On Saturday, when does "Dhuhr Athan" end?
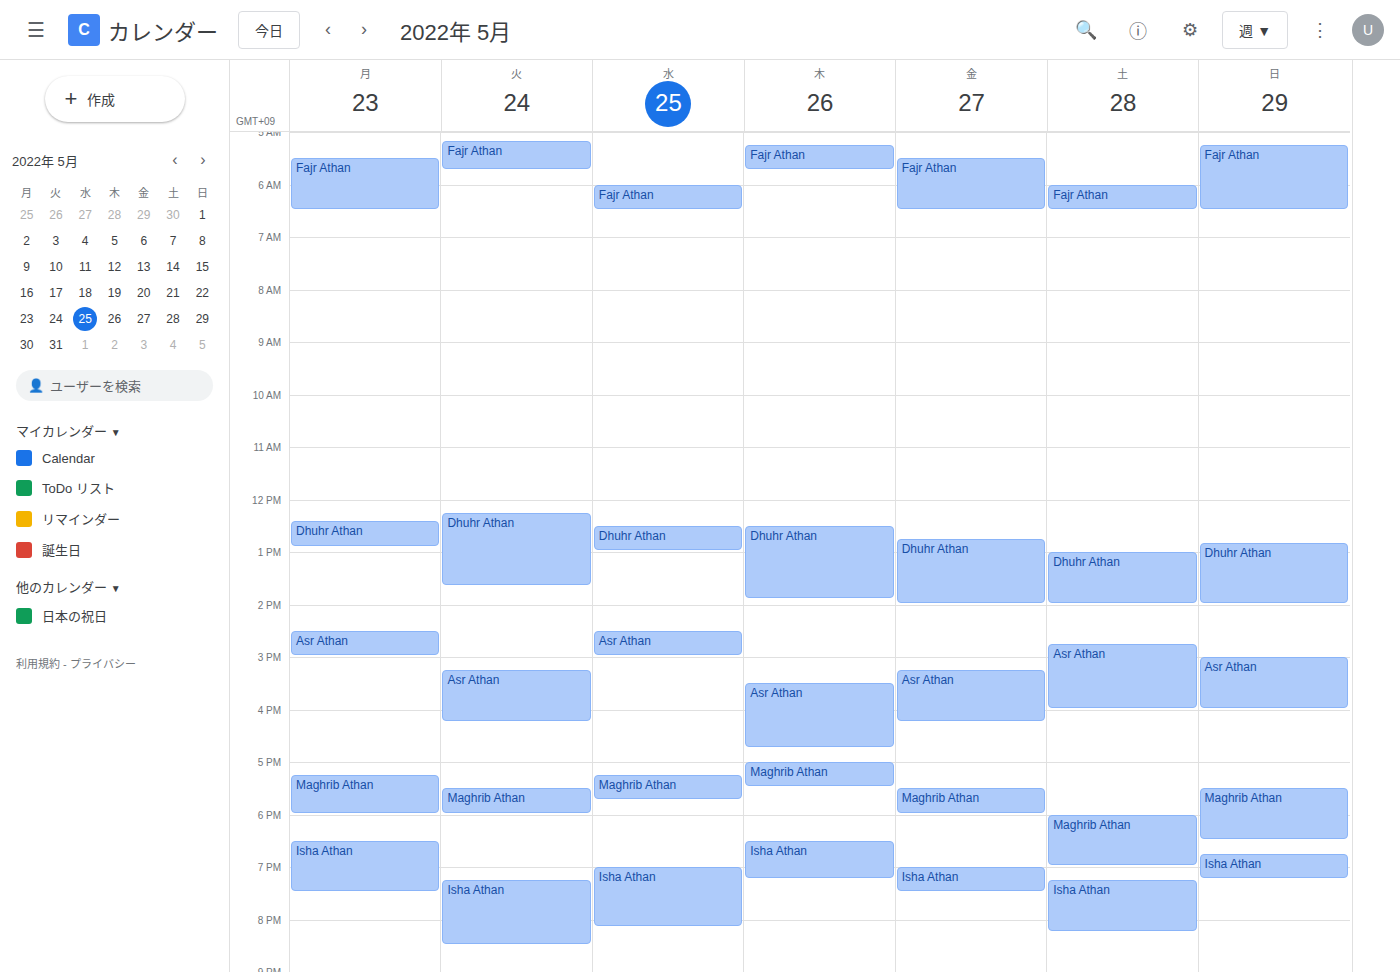
14:00